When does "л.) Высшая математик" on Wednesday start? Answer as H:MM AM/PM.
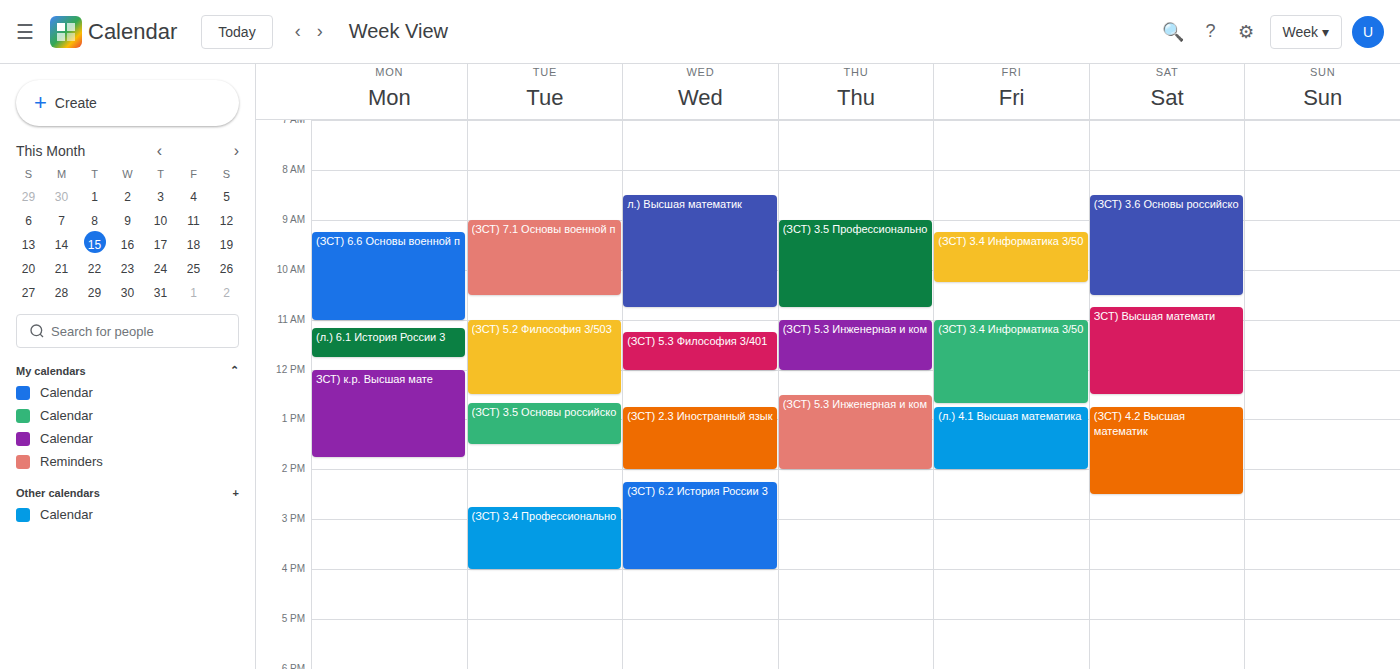
8:30 AM